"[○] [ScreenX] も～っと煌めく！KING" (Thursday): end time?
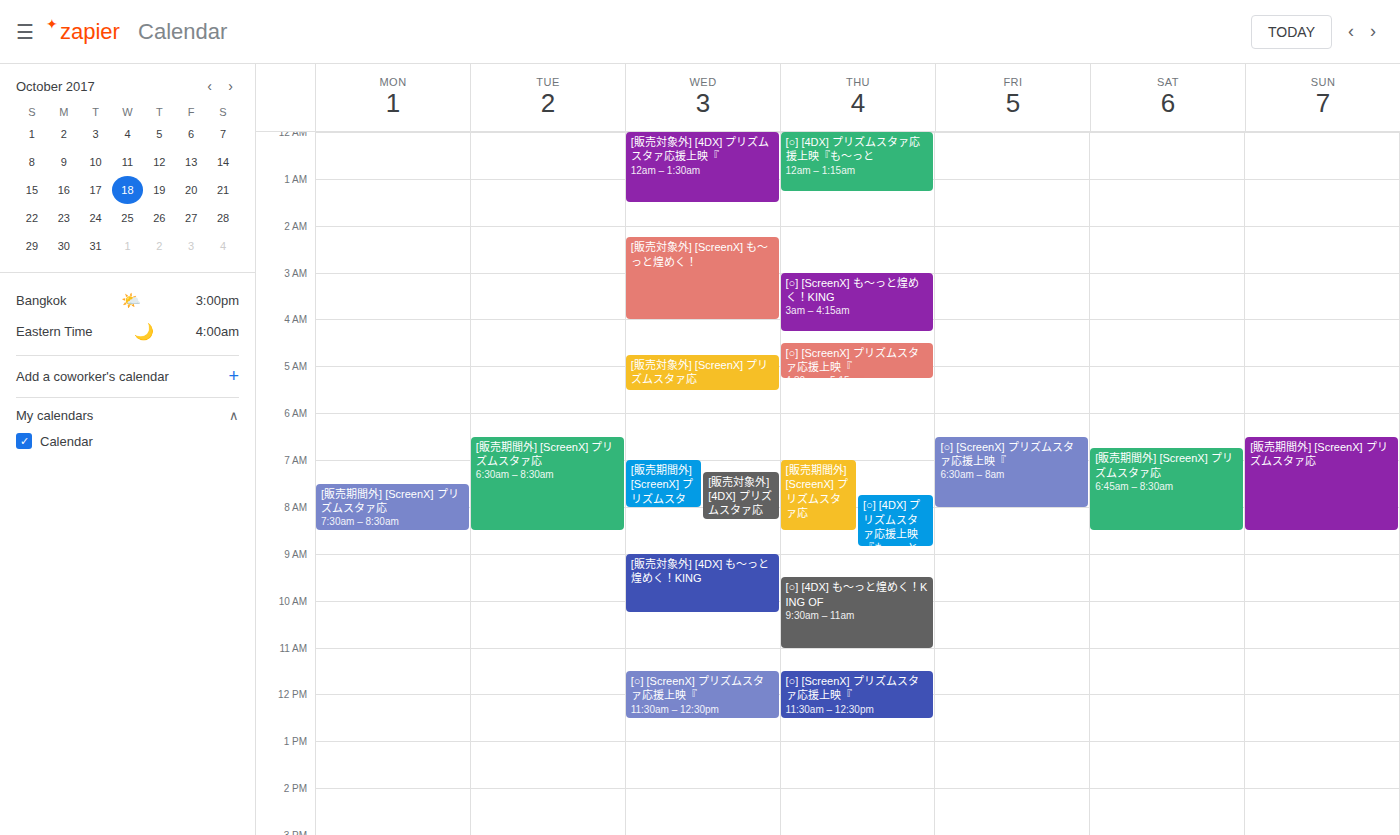
4:15 AM